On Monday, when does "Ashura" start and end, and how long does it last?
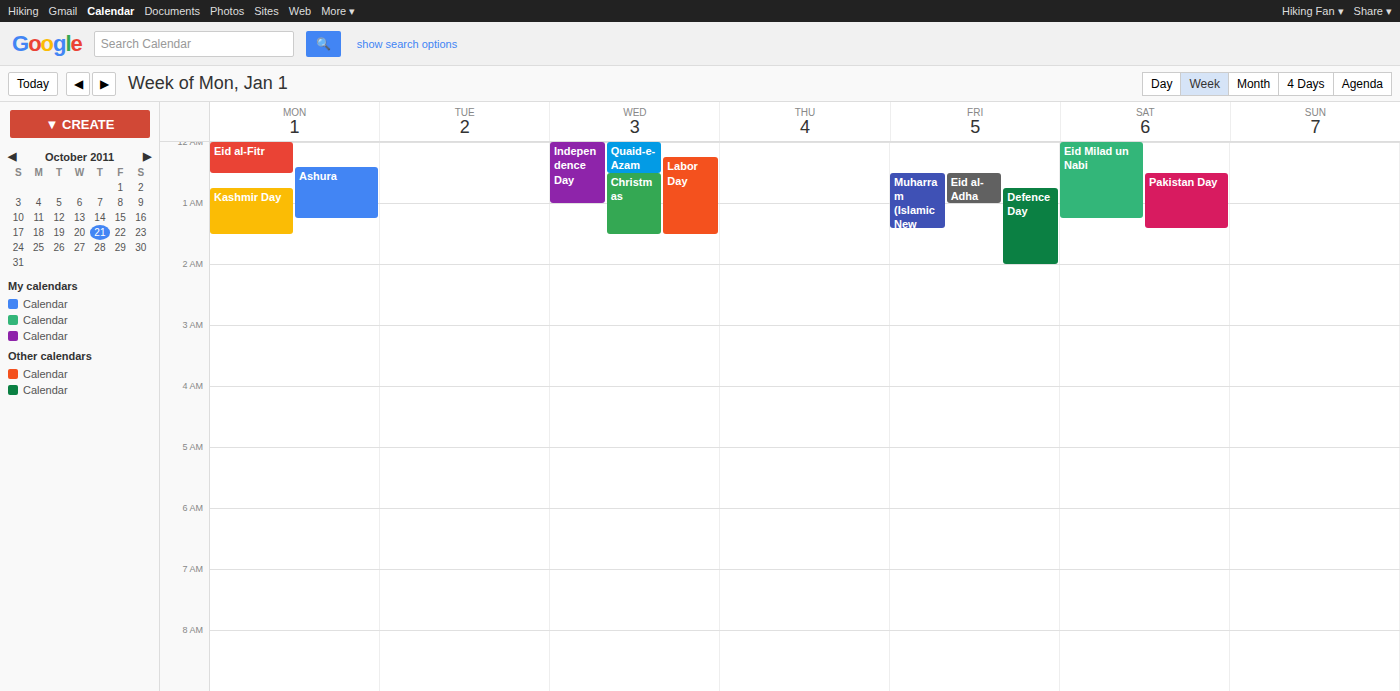
12:25 AM to 1:15 AM, 50 minutes